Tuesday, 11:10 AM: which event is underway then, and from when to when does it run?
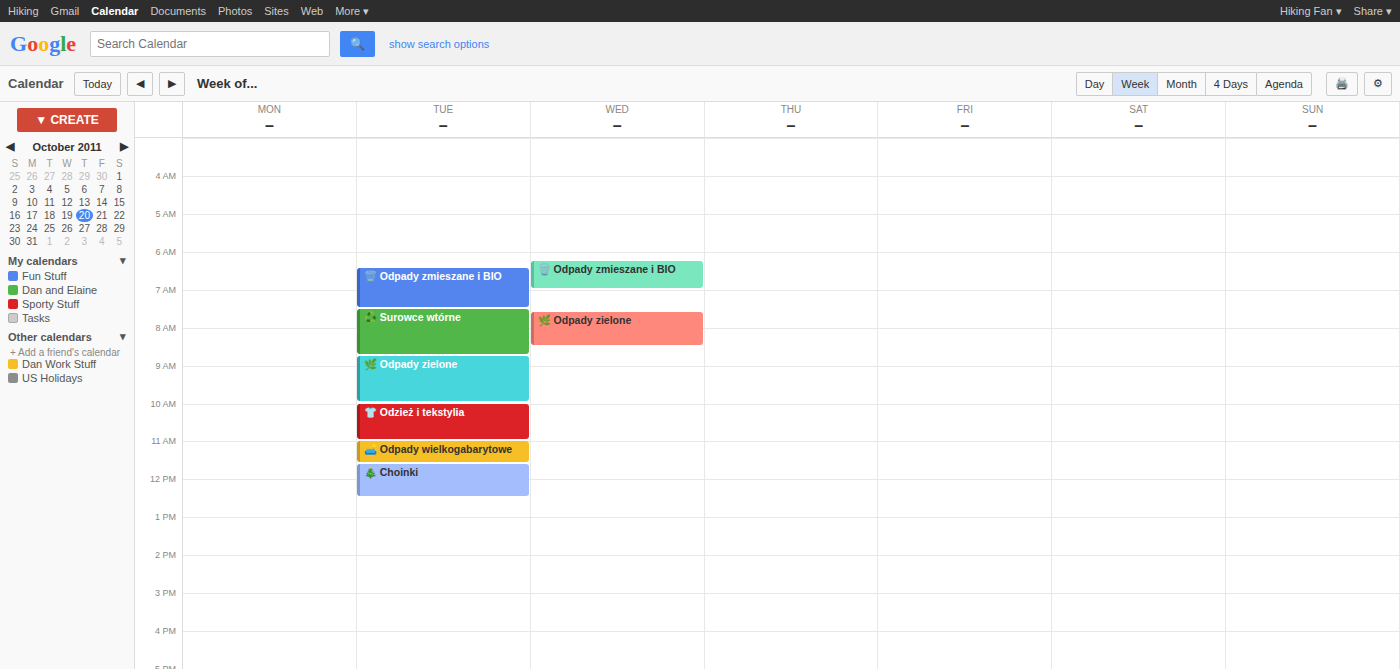
"🛋️ Odpady wielkogabarytowe", 11:00 AM to 11:35 AM